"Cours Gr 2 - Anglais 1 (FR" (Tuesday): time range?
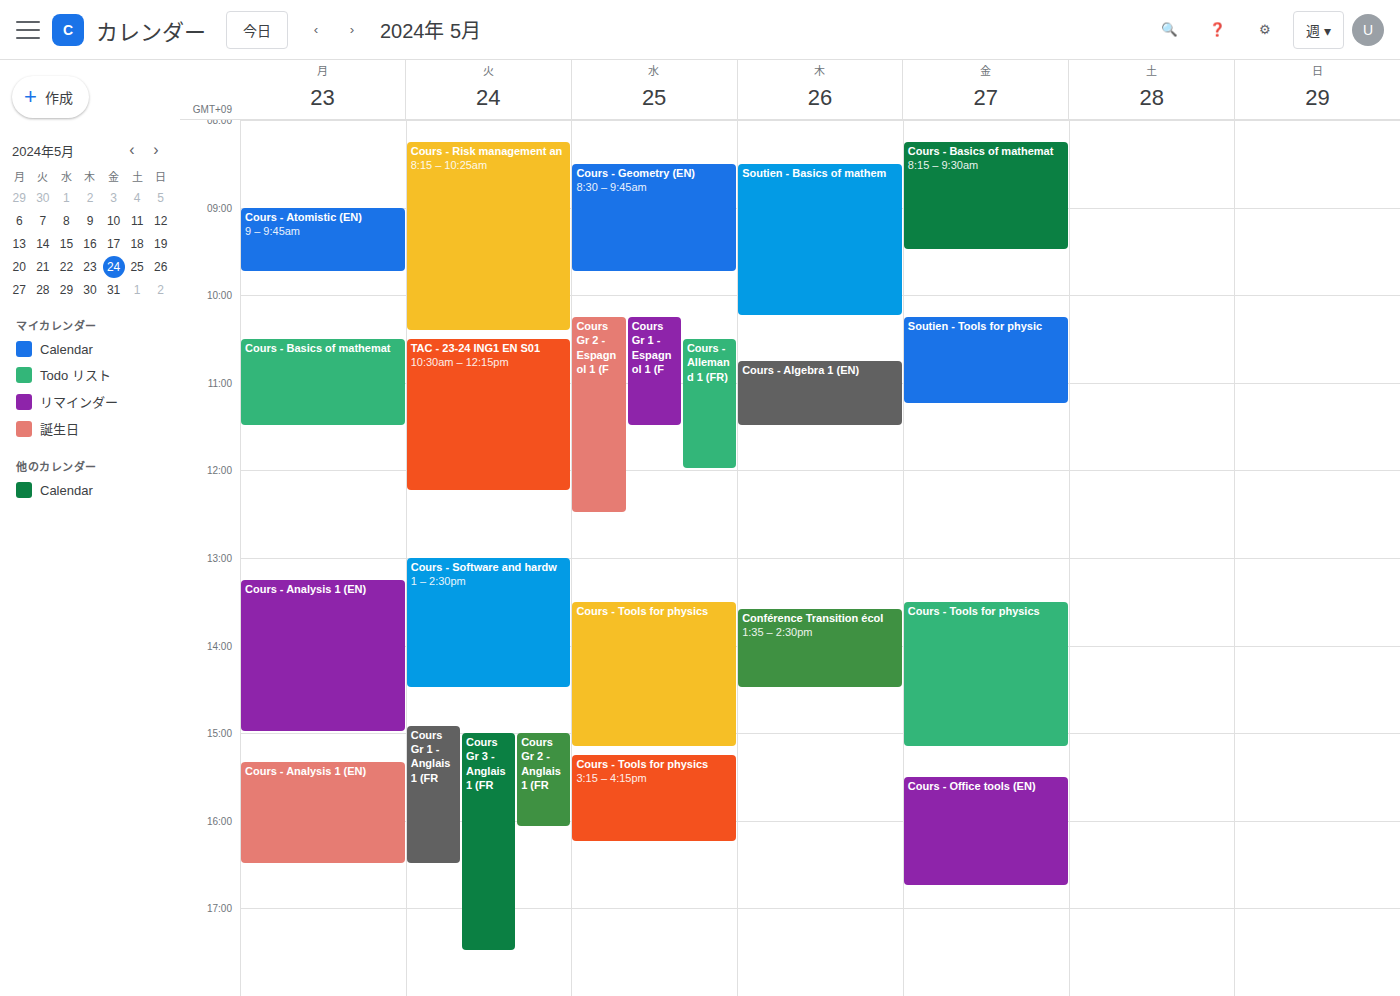
15:00 to 16:05